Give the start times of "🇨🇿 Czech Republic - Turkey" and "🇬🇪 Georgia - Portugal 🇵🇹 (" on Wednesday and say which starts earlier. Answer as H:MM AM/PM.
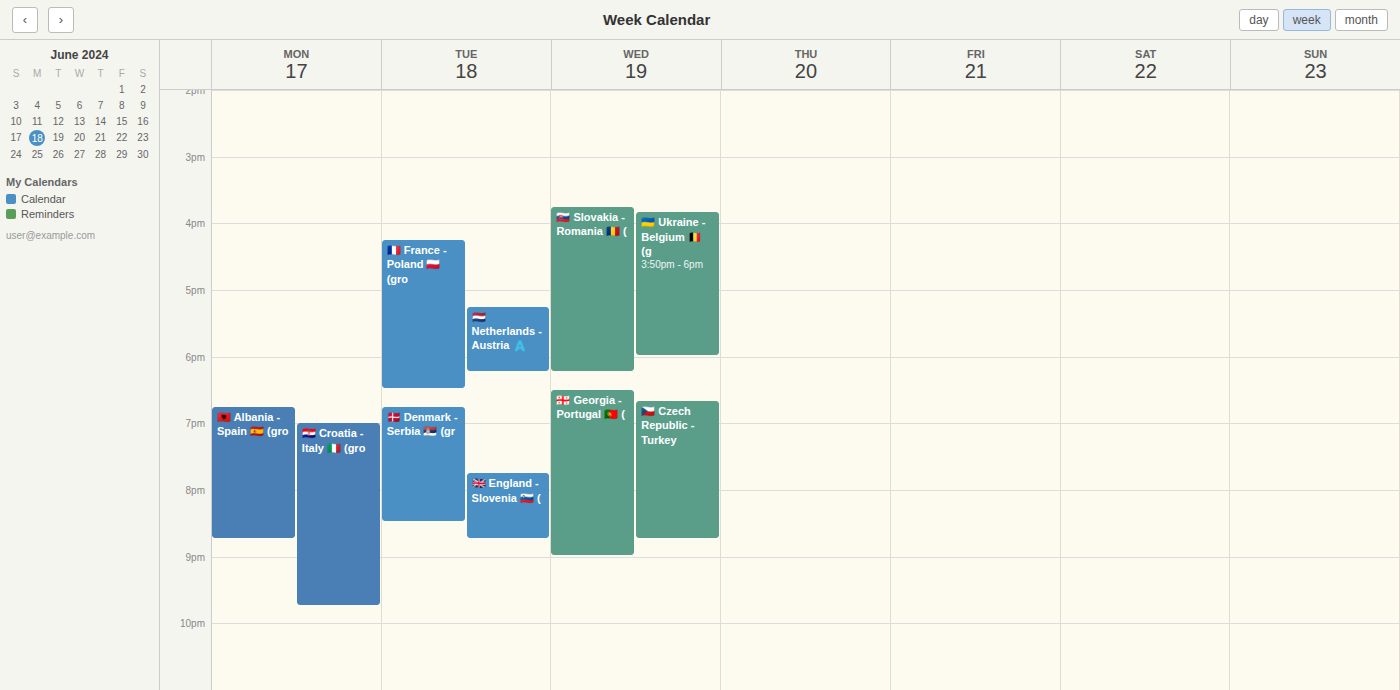
"🇬🇪 Georgia - Portugal 🇵🇹 (" 6:30 PM; "🇨🇿 Czech Republic - Turkey" 6:40 PM.